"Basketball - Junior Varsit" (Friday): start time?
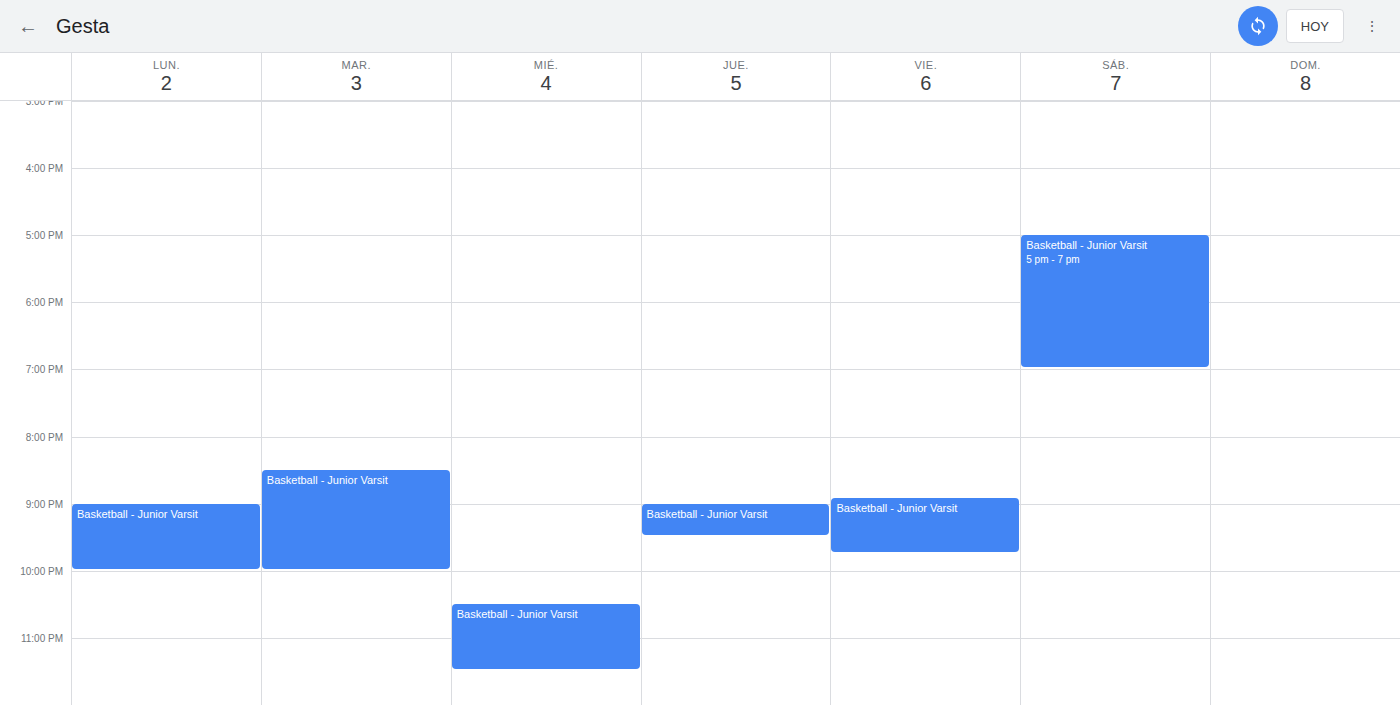
8:55 PM